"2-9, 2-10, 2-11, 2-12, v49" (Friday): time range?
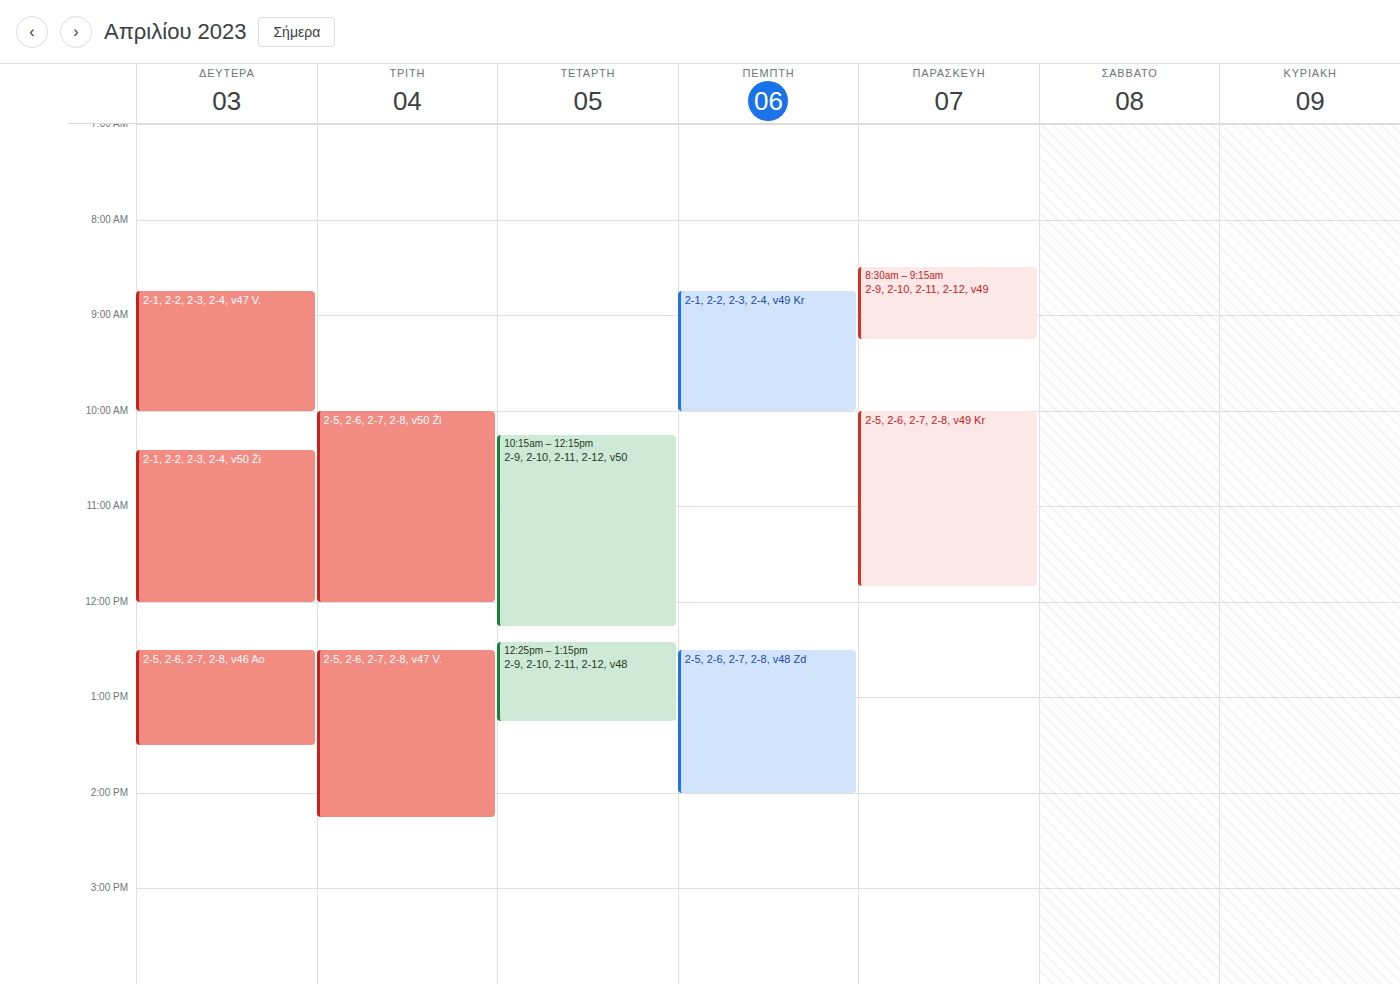
8:30 AM to 9:15 AM